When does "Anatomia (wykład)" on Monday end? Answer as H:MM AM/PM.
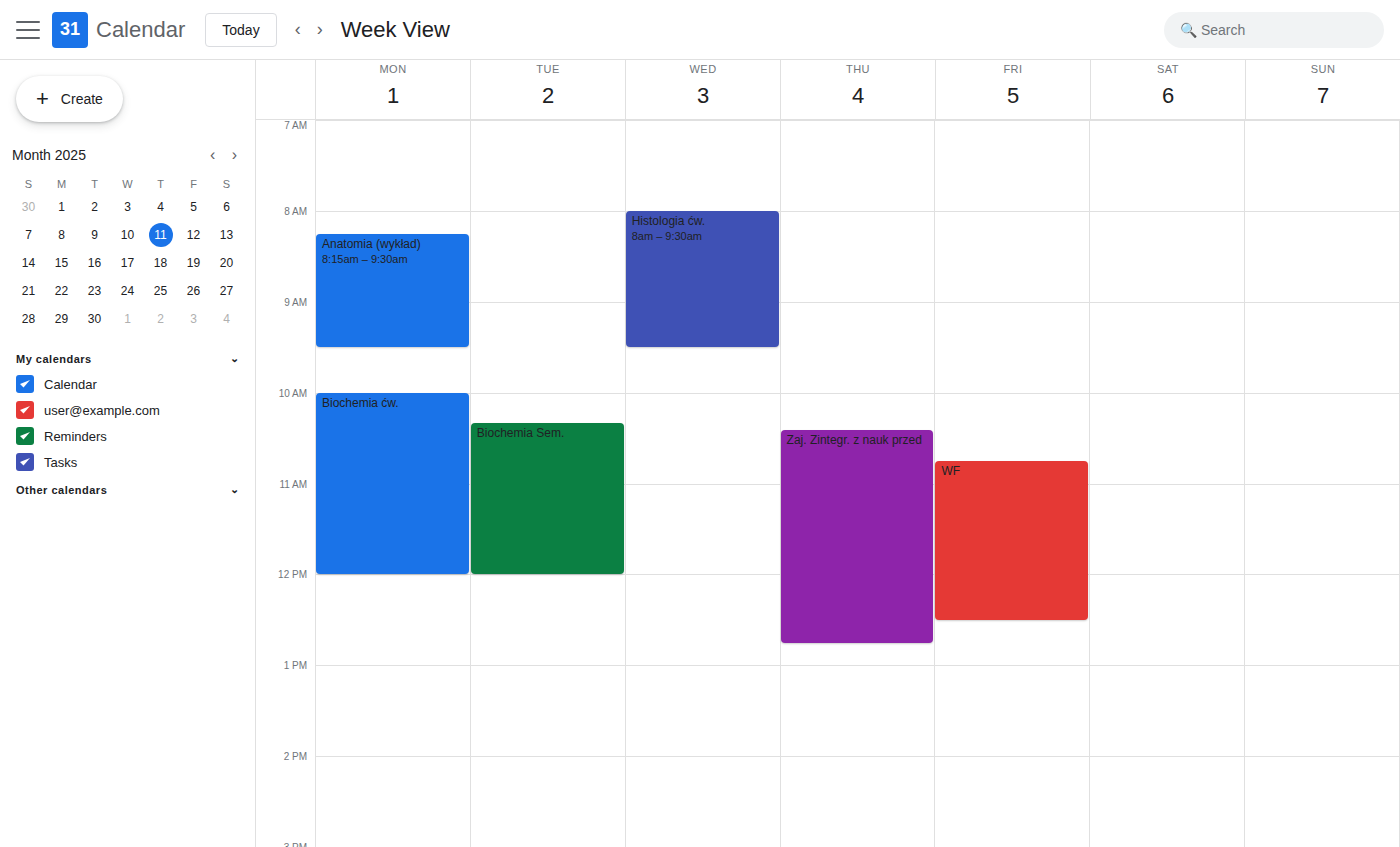
9:30 AM